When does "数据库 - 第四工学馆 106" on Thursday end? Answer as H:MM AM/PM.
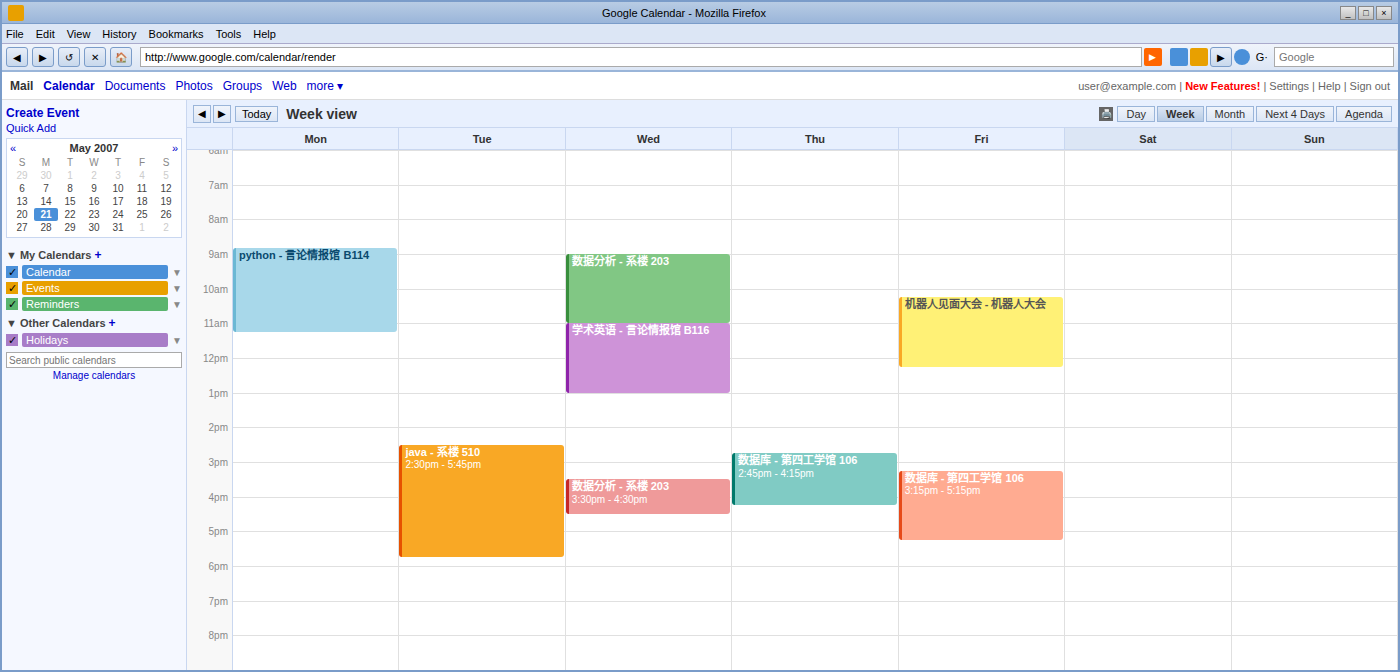
4:15 PM